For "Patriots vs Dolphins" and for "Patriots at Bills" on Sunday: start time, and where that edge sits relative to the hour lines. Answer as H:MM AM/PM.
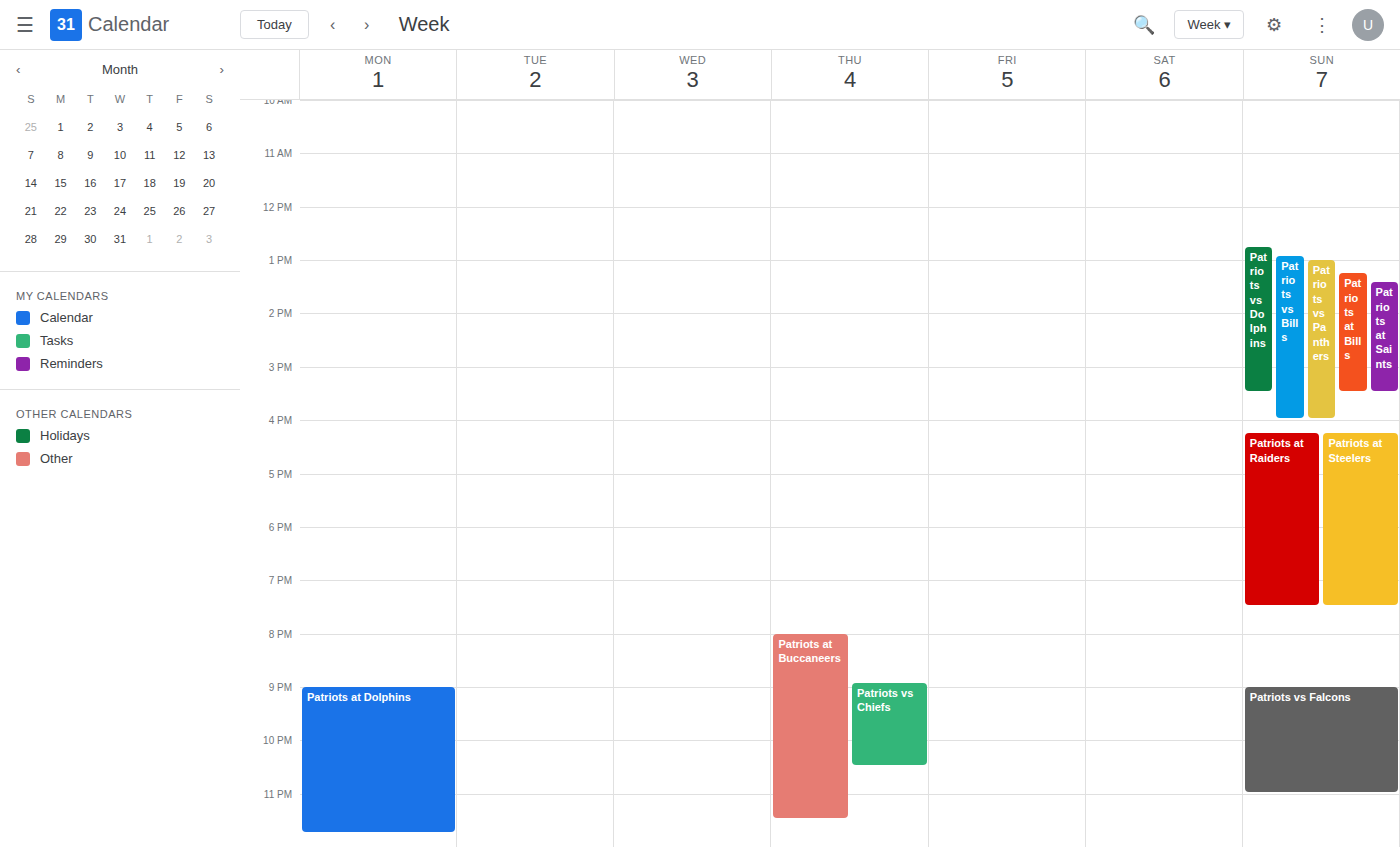
"Patriots vs Dolphins": 12:45 PM, neither: three quarters of the way from the 12 PM line to the 1 PM line. "Patriots at Bills": 1:15 PM, neither: a quarter of the way from the 1 PM line to the 2 PM line.